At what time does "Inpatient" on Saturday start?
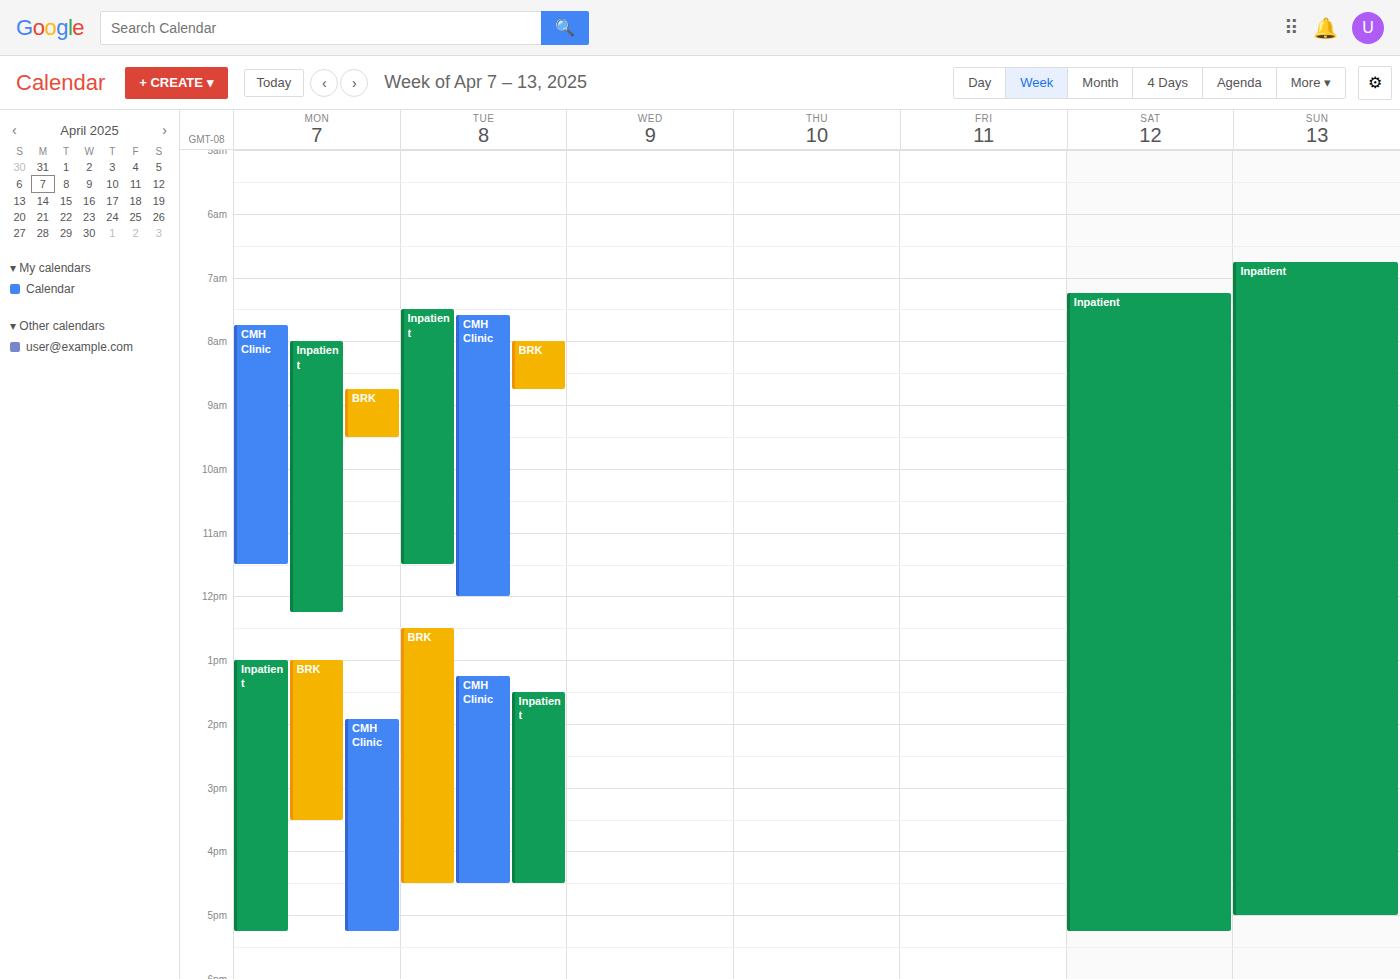
7:15 AM